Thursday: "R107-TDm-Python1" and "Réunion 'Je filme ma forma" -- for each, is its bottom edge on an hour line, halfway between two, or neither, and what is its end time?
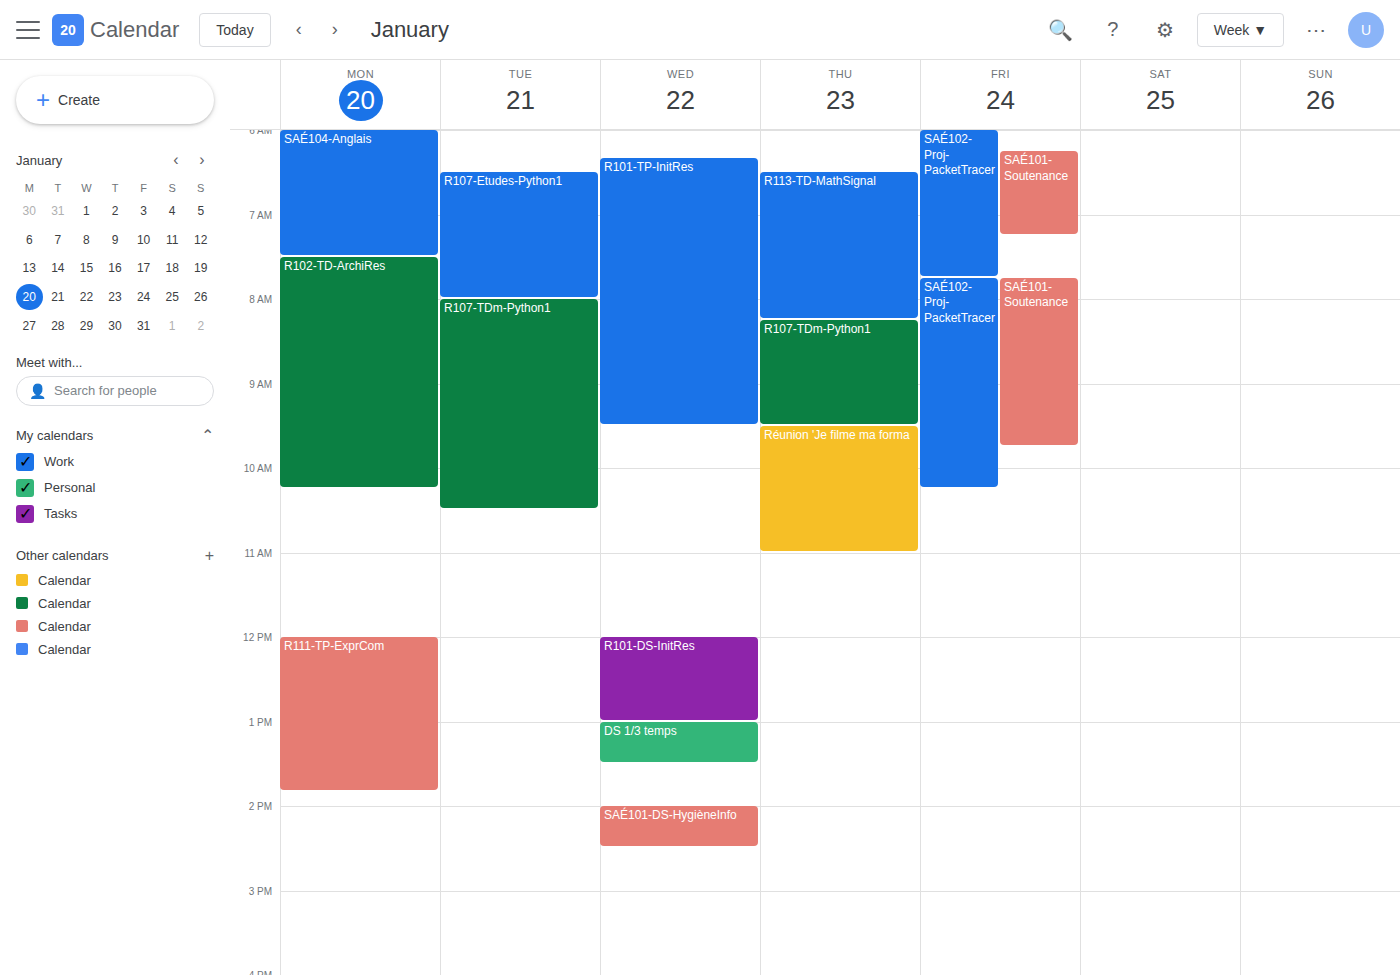
"R107-TDm-Python1": 09:30, halfway between the 09:00 and 10:00 lines. "Réunion 'Je filme ma forma": 11:00, exactly on the 11:00 line.